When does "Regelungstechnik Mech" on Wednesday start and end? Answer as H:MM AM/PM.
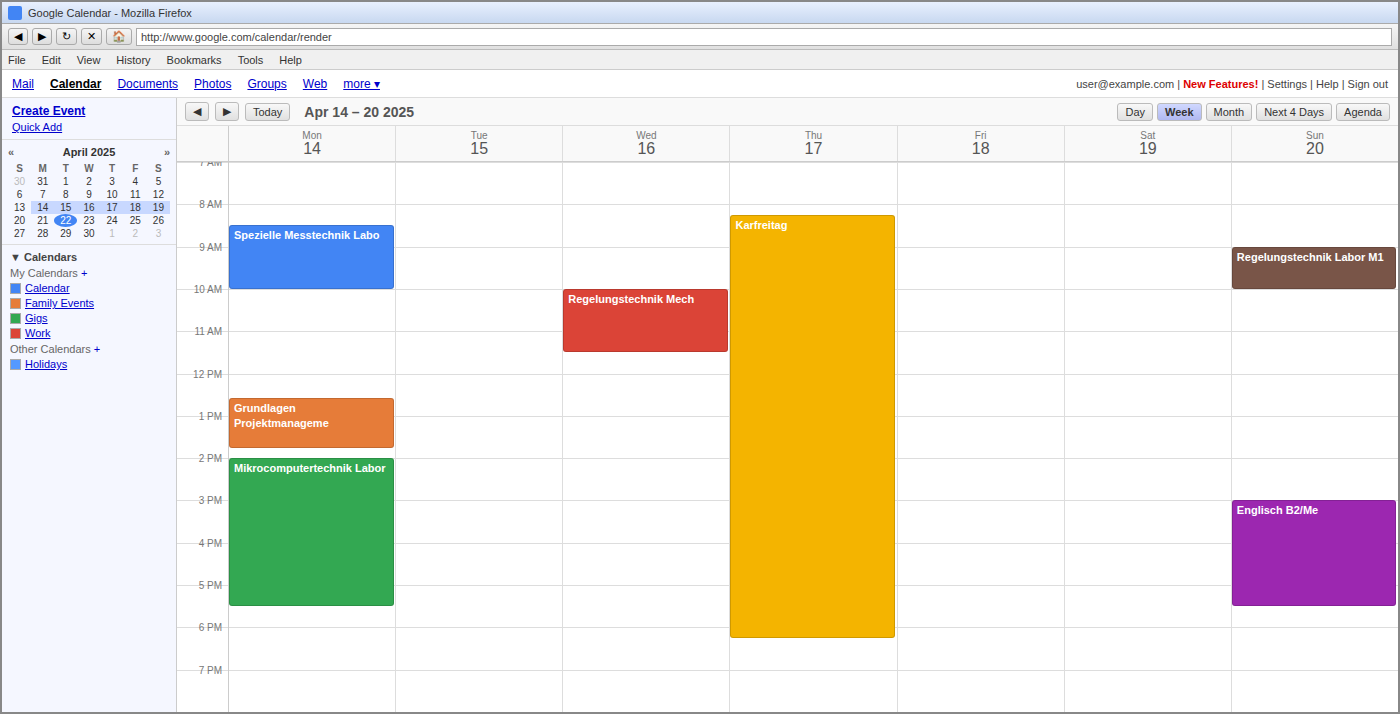
10:00 AM to 11:30 AM